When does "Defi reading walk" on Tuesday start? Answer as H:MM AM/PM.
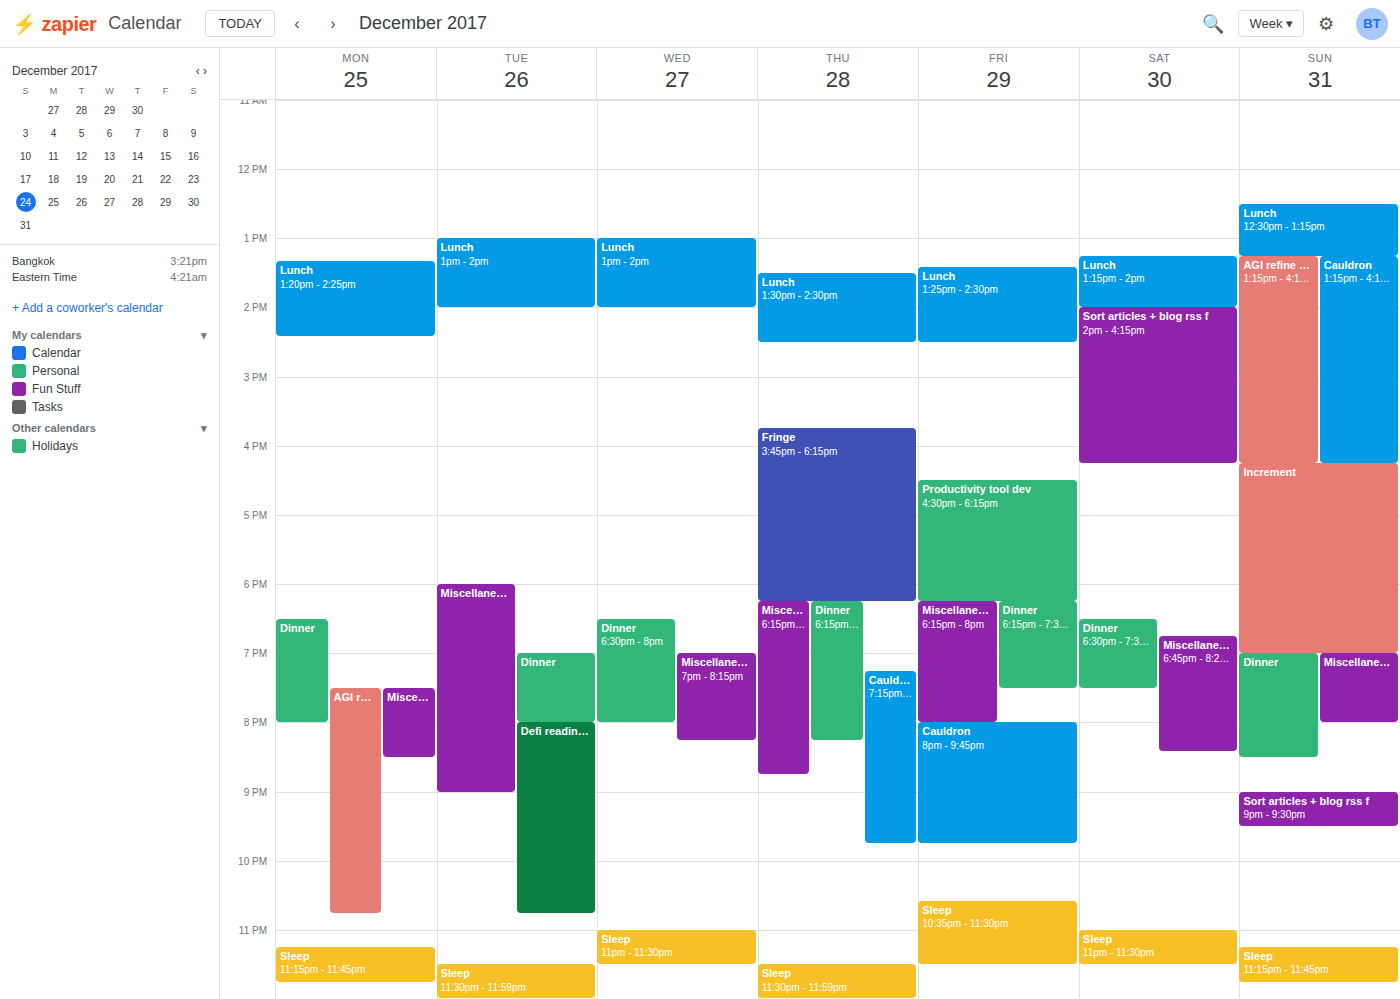
8:00 PM